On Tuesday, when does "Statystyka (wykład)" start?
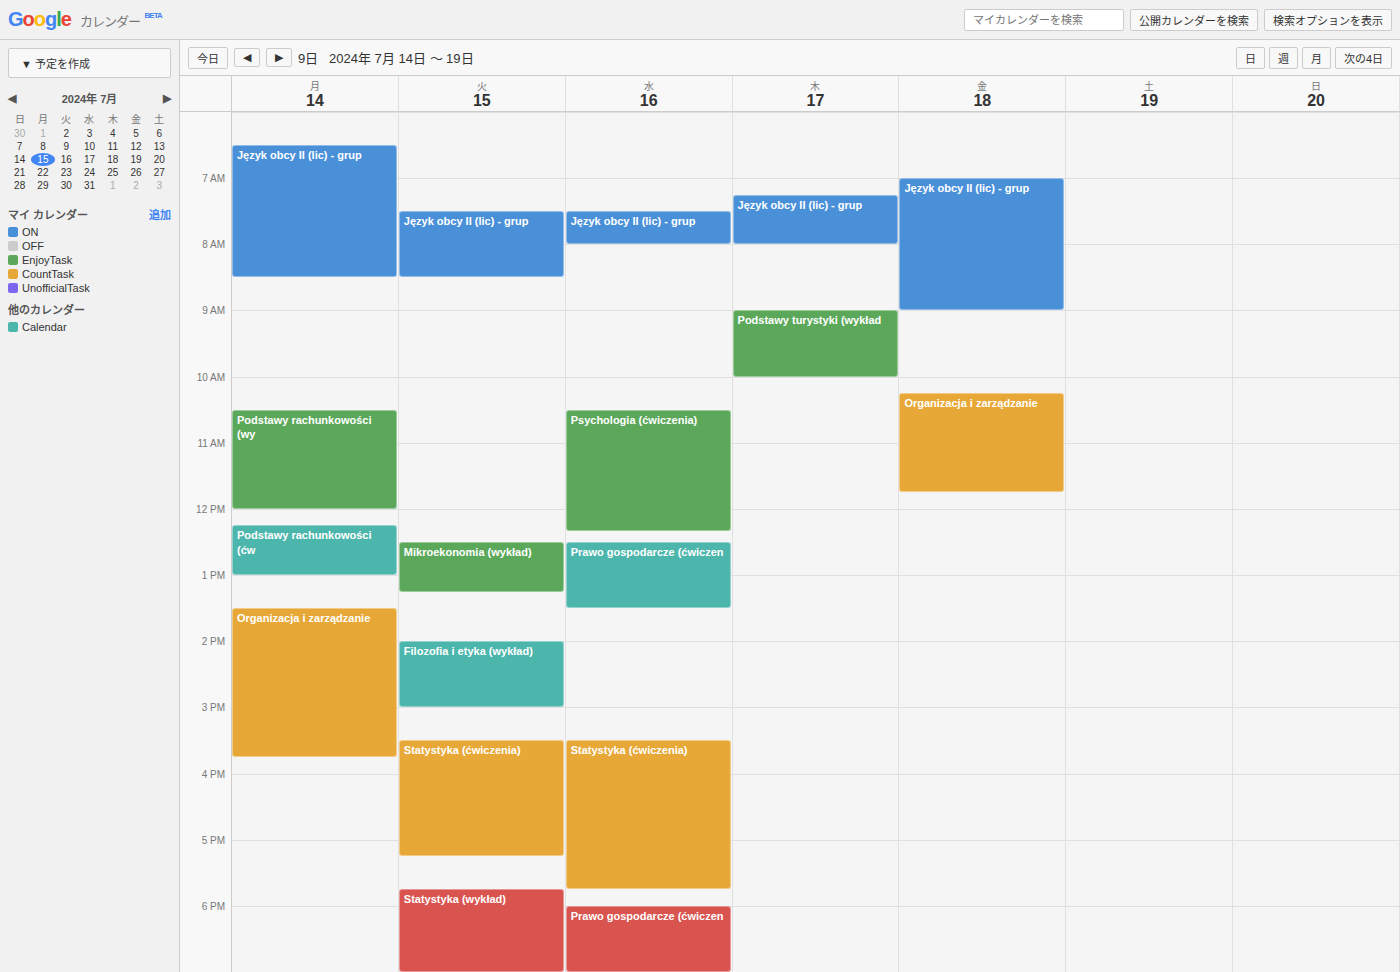
5:45 PM